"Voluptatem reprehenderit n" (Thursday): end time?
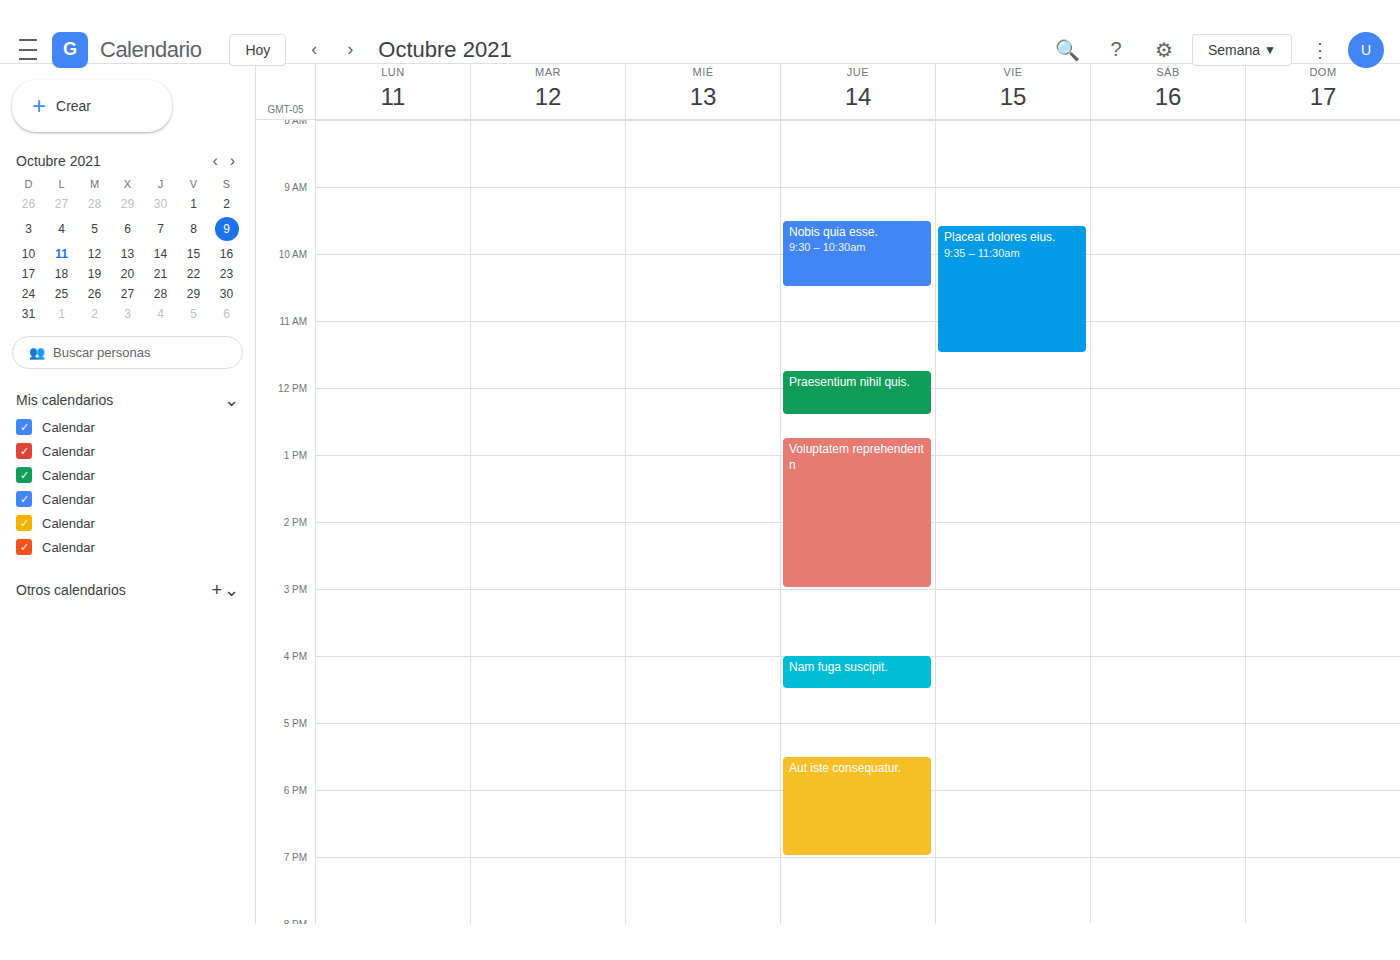
3:00 PM